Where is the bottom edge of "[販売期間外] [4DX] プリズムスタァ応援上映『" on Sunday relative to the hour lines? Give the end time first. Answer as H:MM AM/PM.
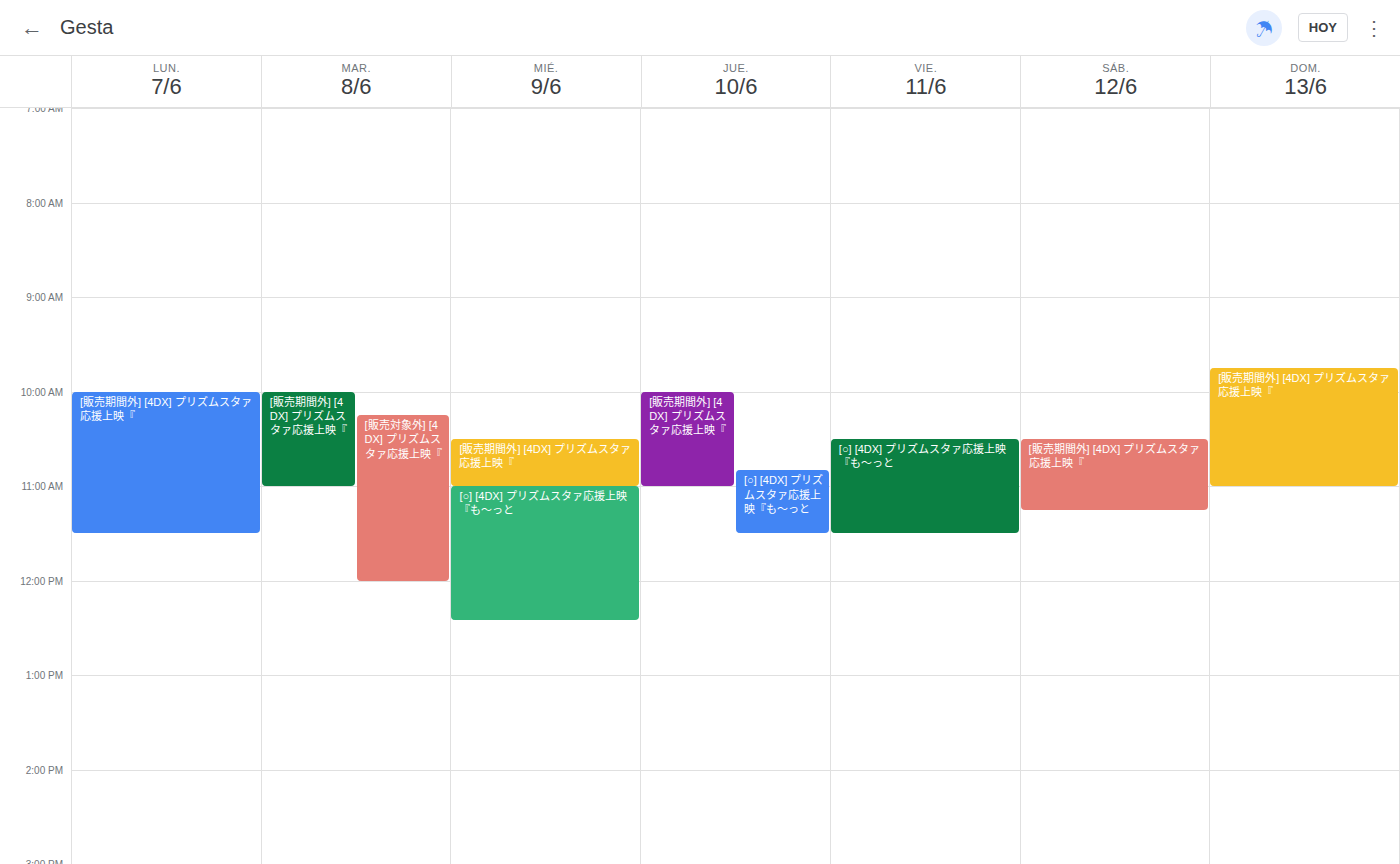
11:00 AM -- exactly on the 11 AM line.